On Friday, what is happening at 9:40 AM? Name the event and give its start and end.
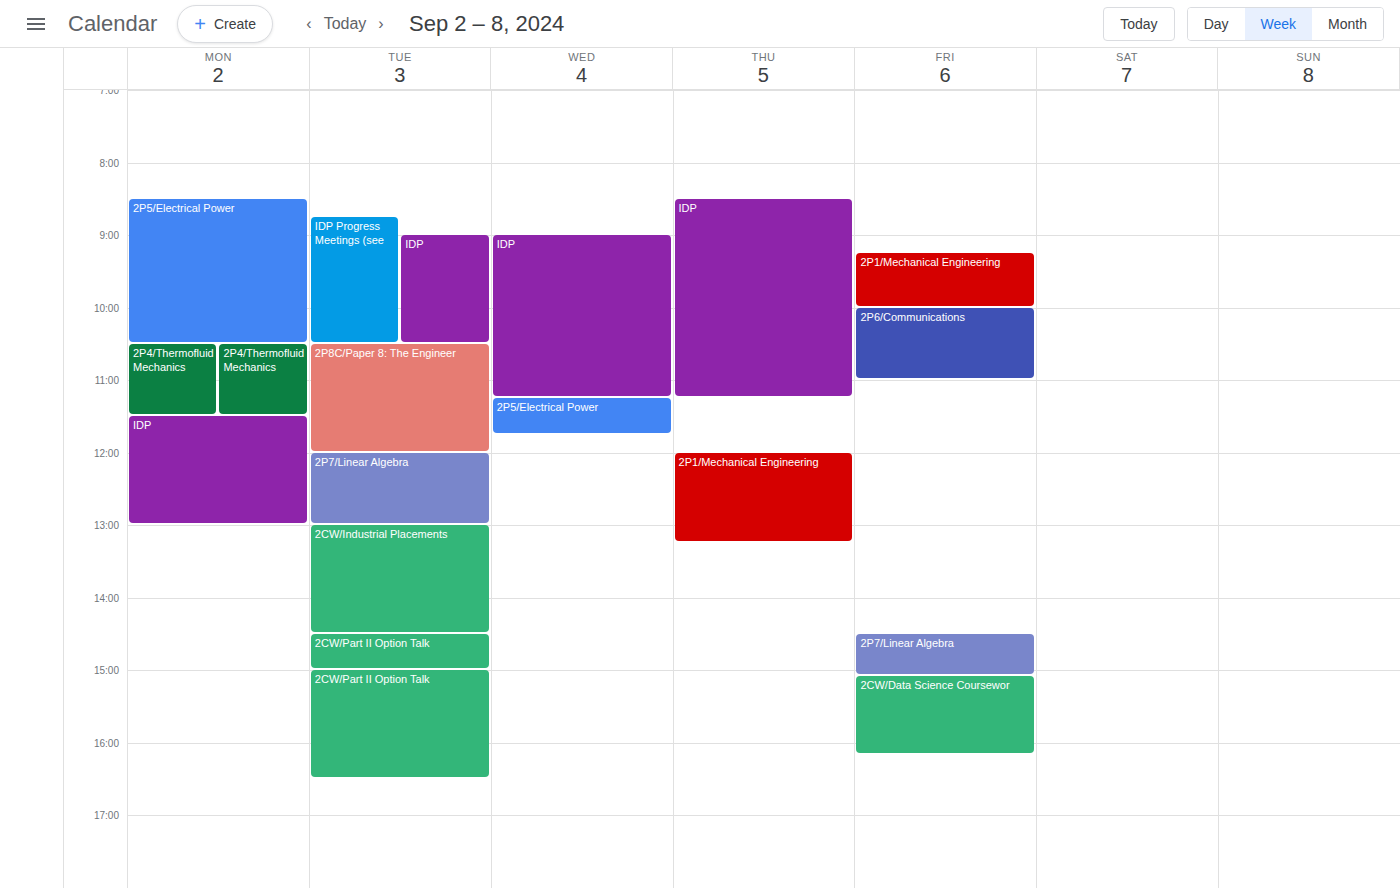
"2P1/Mechanical Engineering", 9:15 AM to 10:00 AM